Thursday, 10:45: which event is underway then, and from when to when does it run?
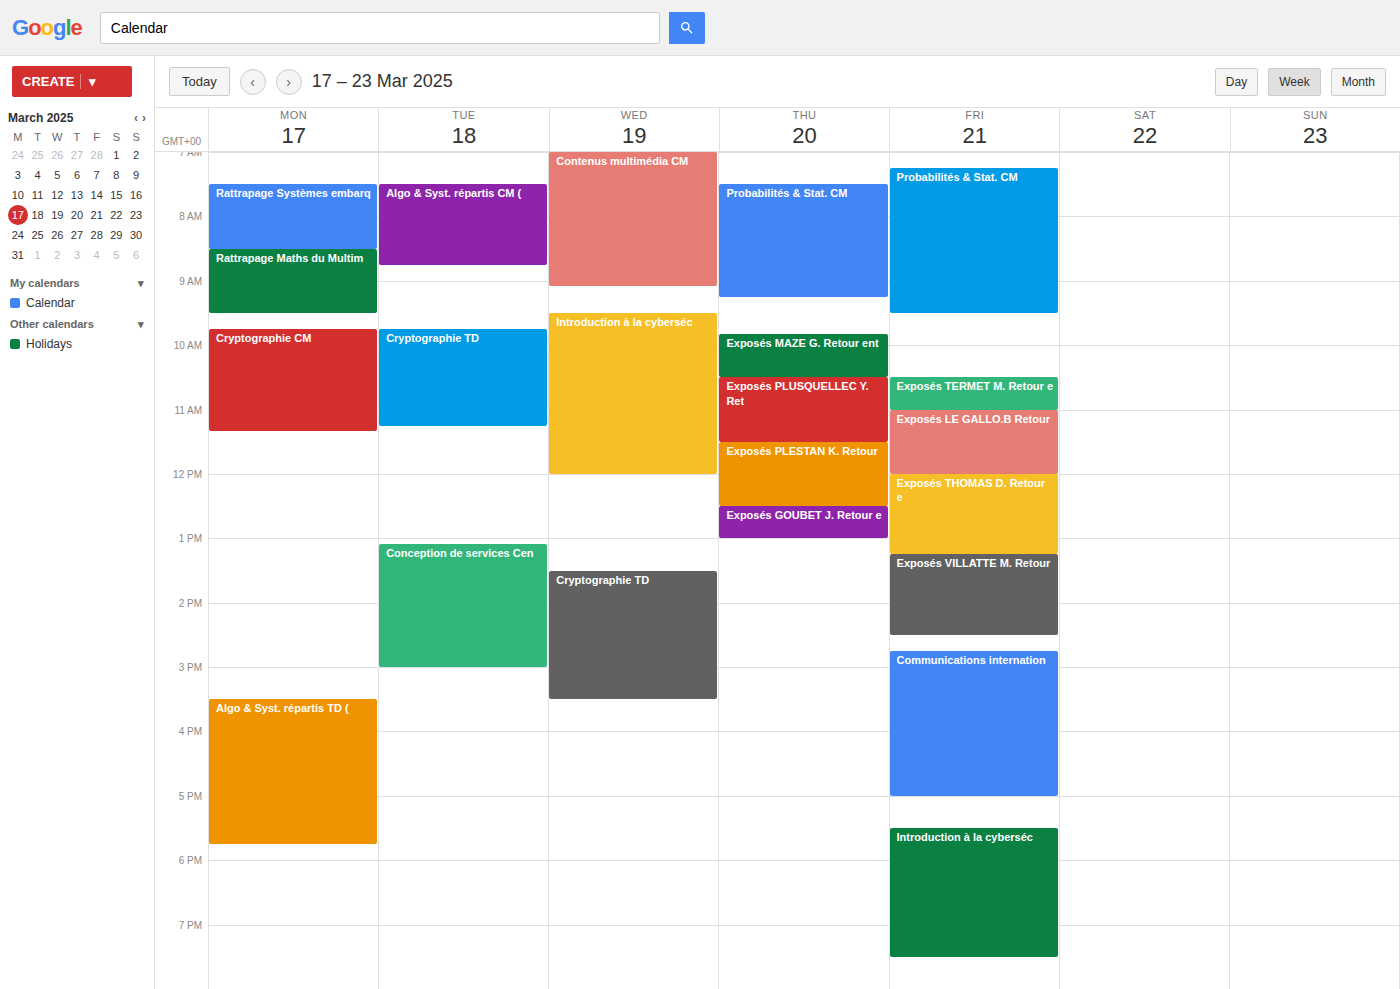
"Exposés PLUSQUELLEC Y. Ret", 10:30 to 11:30